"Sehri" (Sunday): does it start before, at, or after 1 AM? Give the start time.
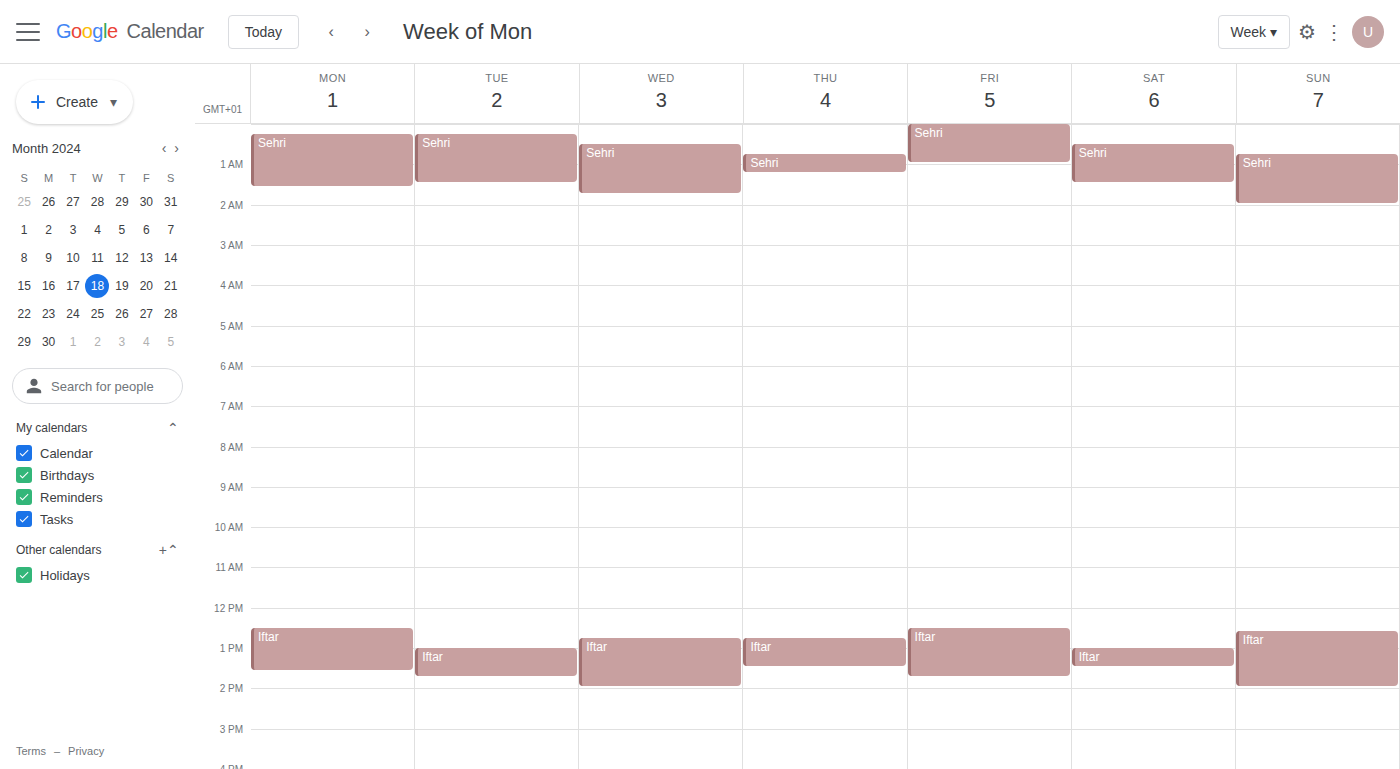
12:45 AM -- before 1 AM, 15 minutes above the 1 AM line.